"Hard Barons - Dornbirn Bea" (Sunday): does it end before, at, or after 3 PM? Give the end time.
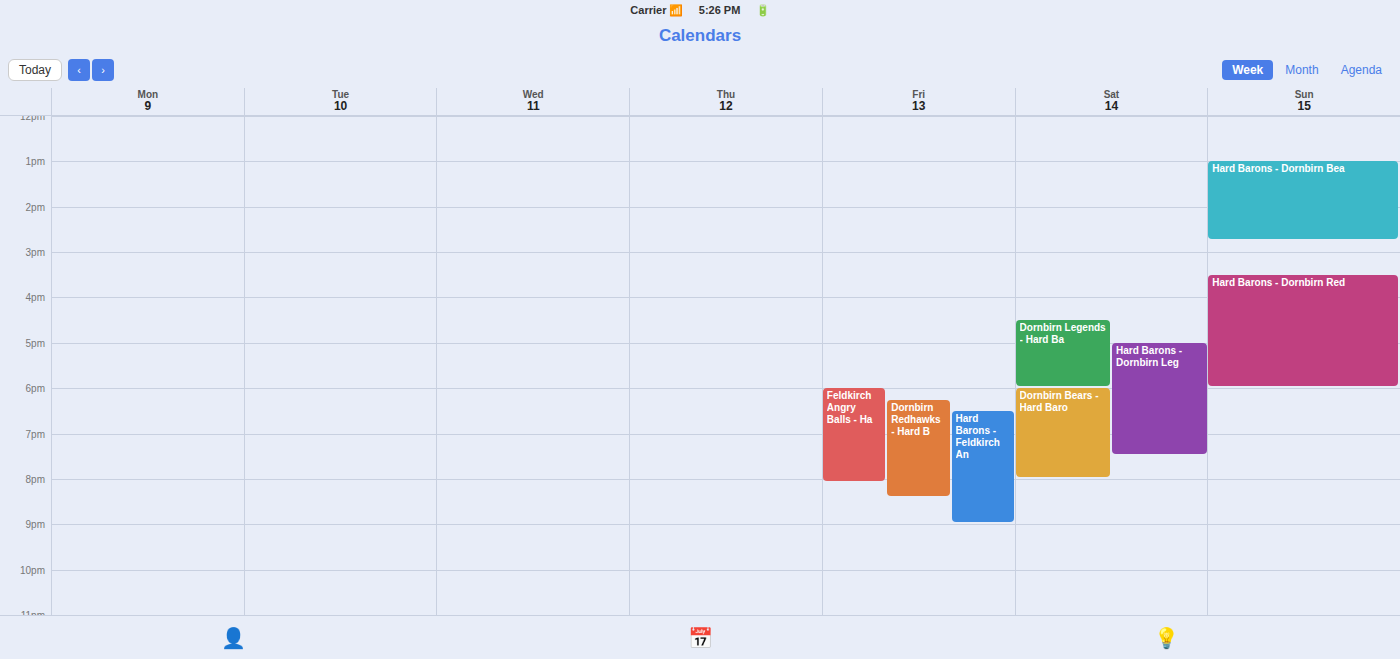
2:45 PM -- before 3 PM, 15 minutes above the 3 PM line.